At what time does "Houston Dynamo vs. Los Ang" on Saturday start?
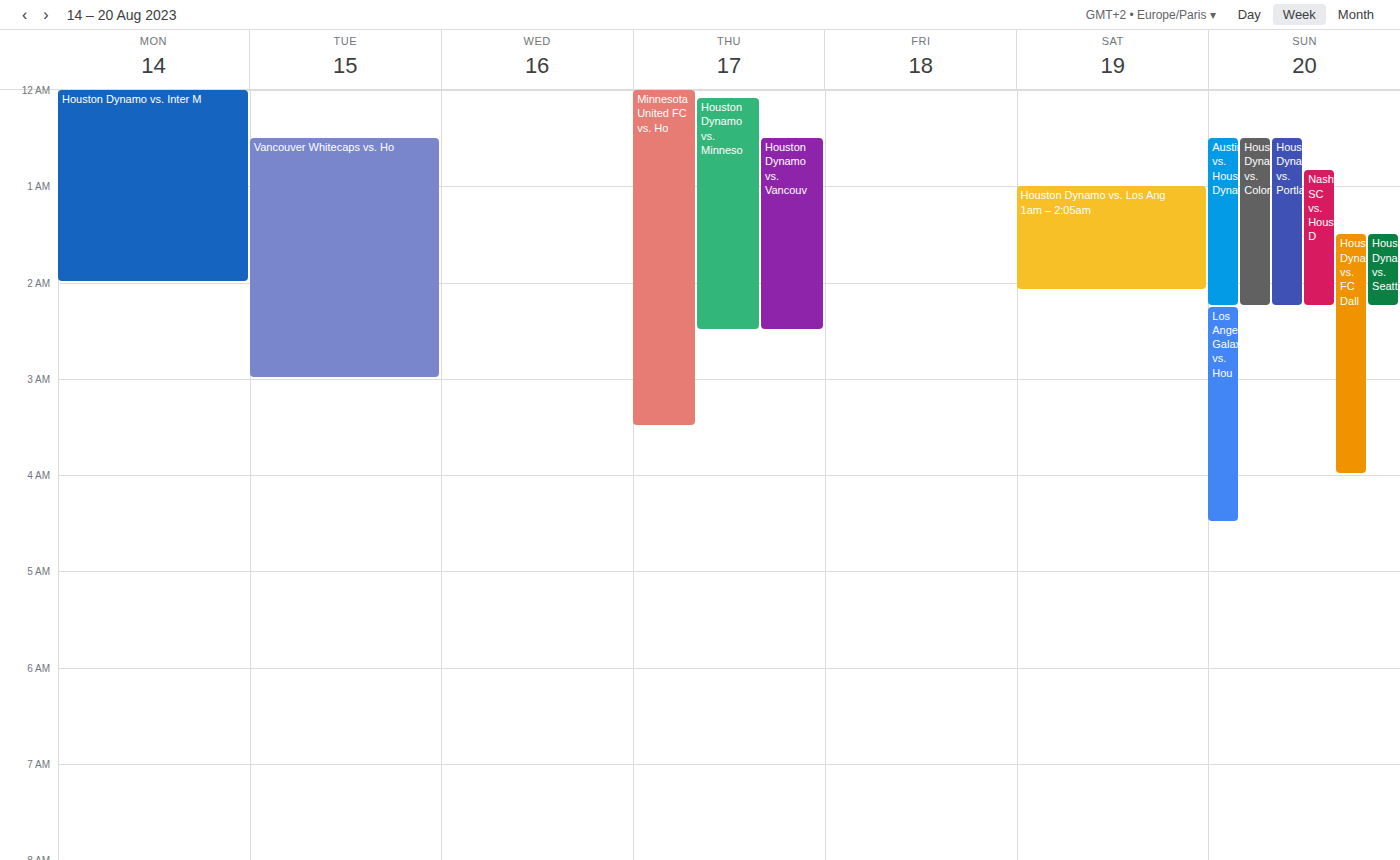
1:00 AM